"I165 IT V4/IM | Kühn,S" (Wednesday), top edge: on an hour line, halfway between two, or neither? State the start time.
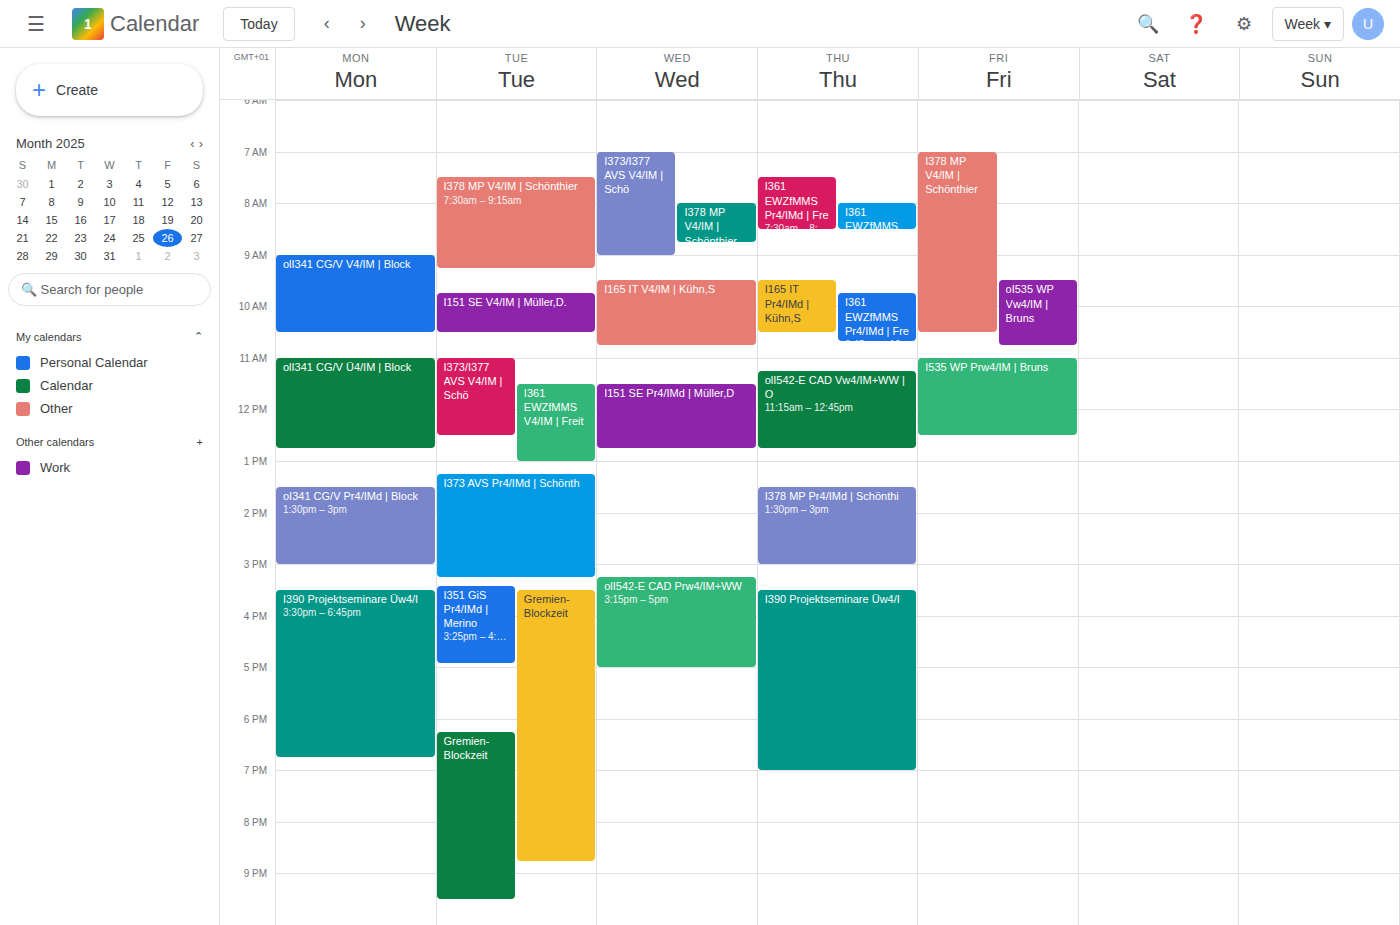
9:30 AM -- halfway between the 9 AM and 10 AM lines.